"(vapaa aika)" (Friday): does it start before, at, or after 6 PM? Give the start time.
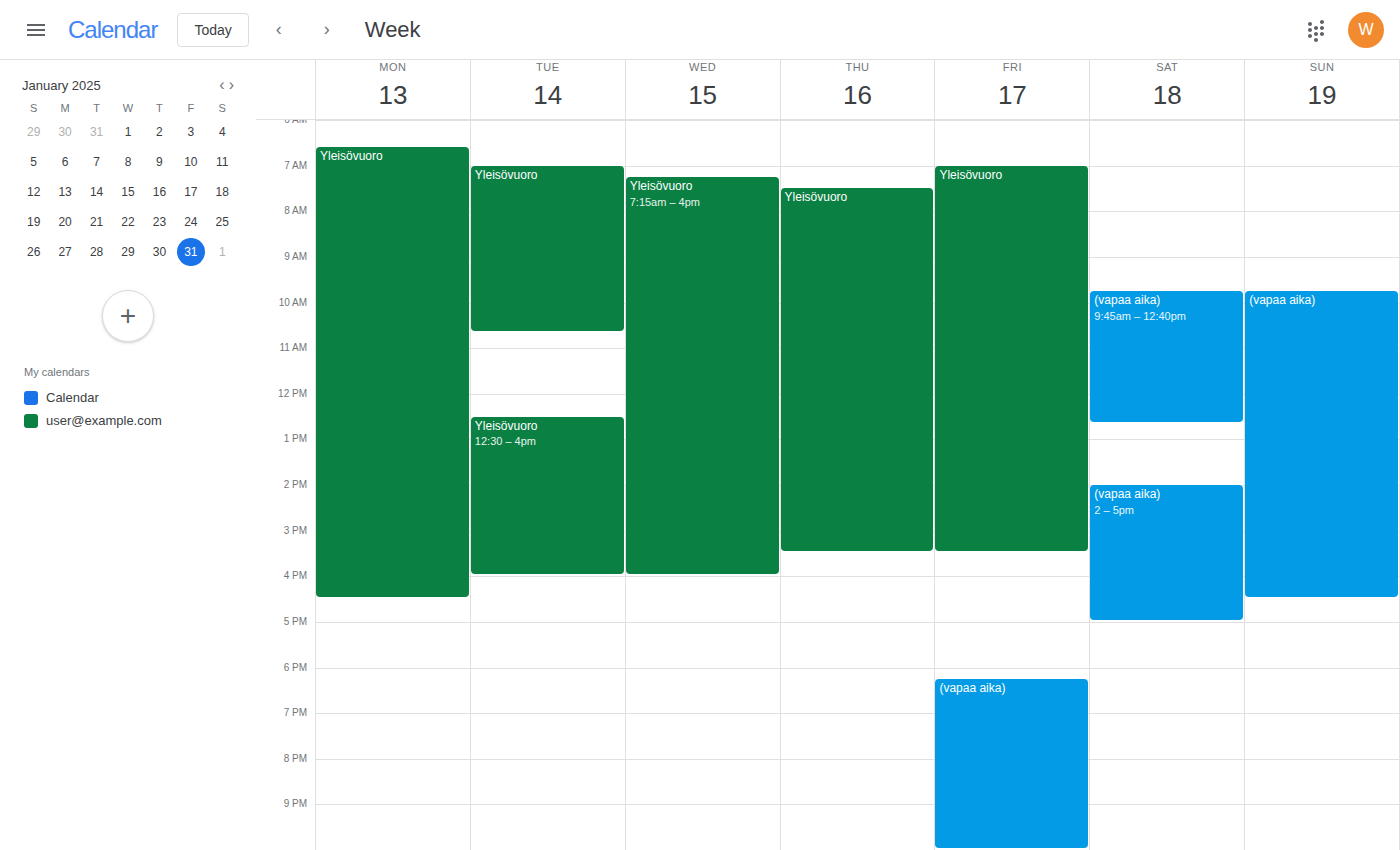
6:15 PM -- after 6 PM, 15 minutes below the 6 PM line.